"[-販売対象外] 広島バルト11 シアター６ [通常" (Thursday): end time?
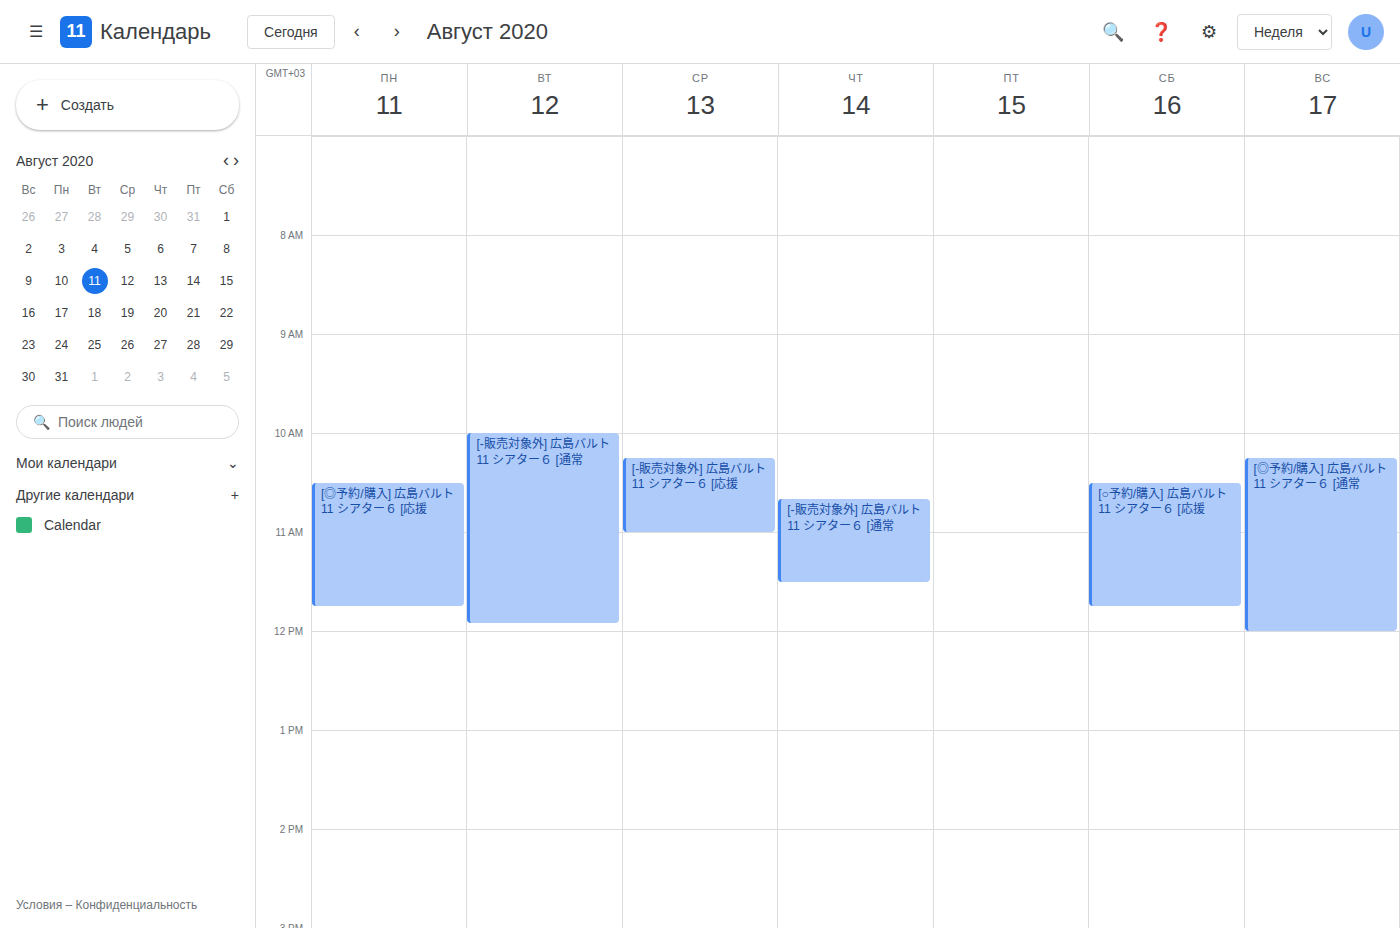
11:30 AM